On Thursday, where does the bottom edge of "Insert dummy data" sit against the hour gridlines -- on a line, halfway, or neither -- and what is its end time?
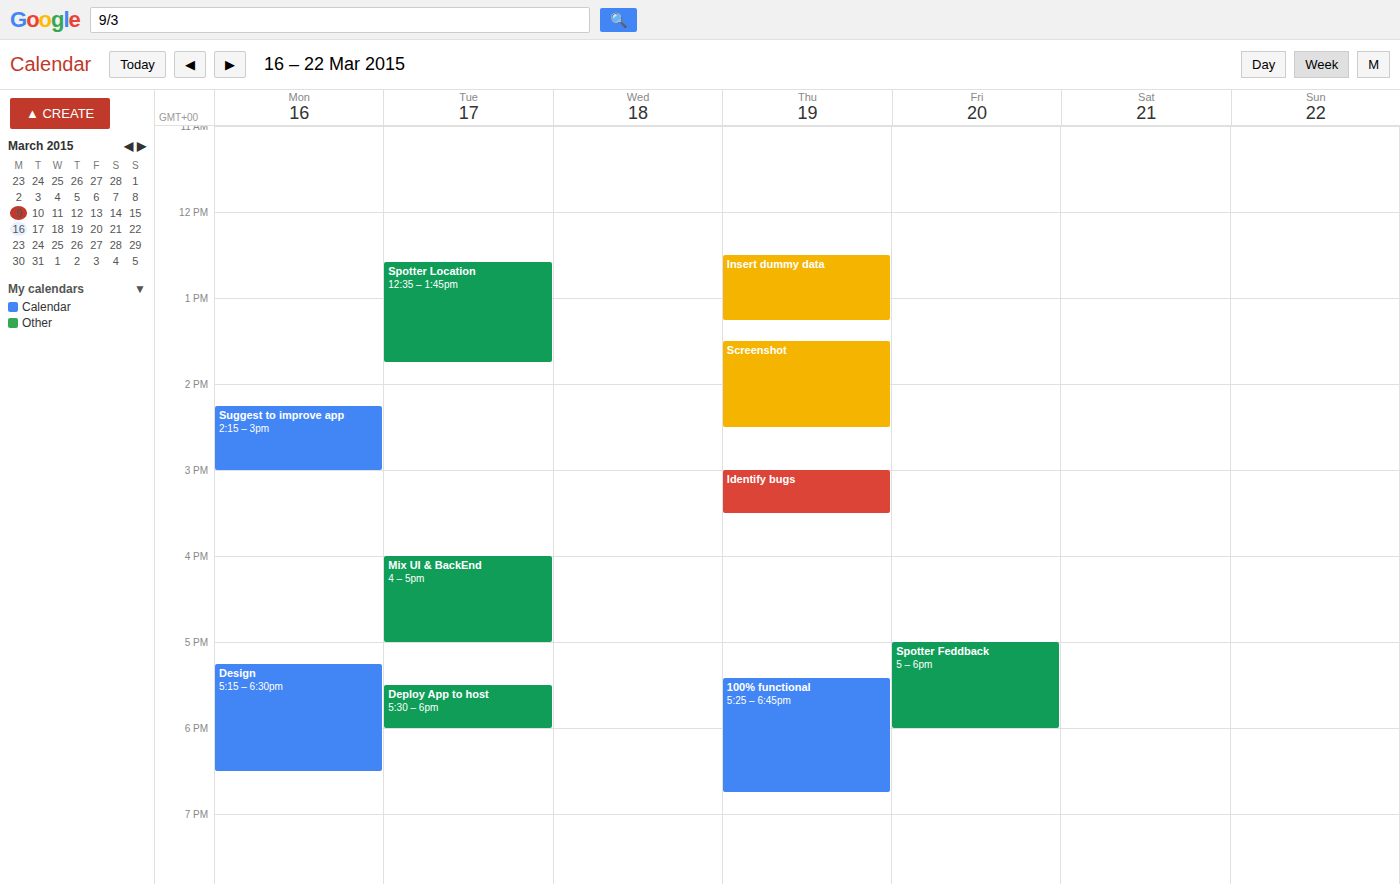
1:15 PM -- neither: a quarter of the way from the 1 PM line to the 2 PM line.